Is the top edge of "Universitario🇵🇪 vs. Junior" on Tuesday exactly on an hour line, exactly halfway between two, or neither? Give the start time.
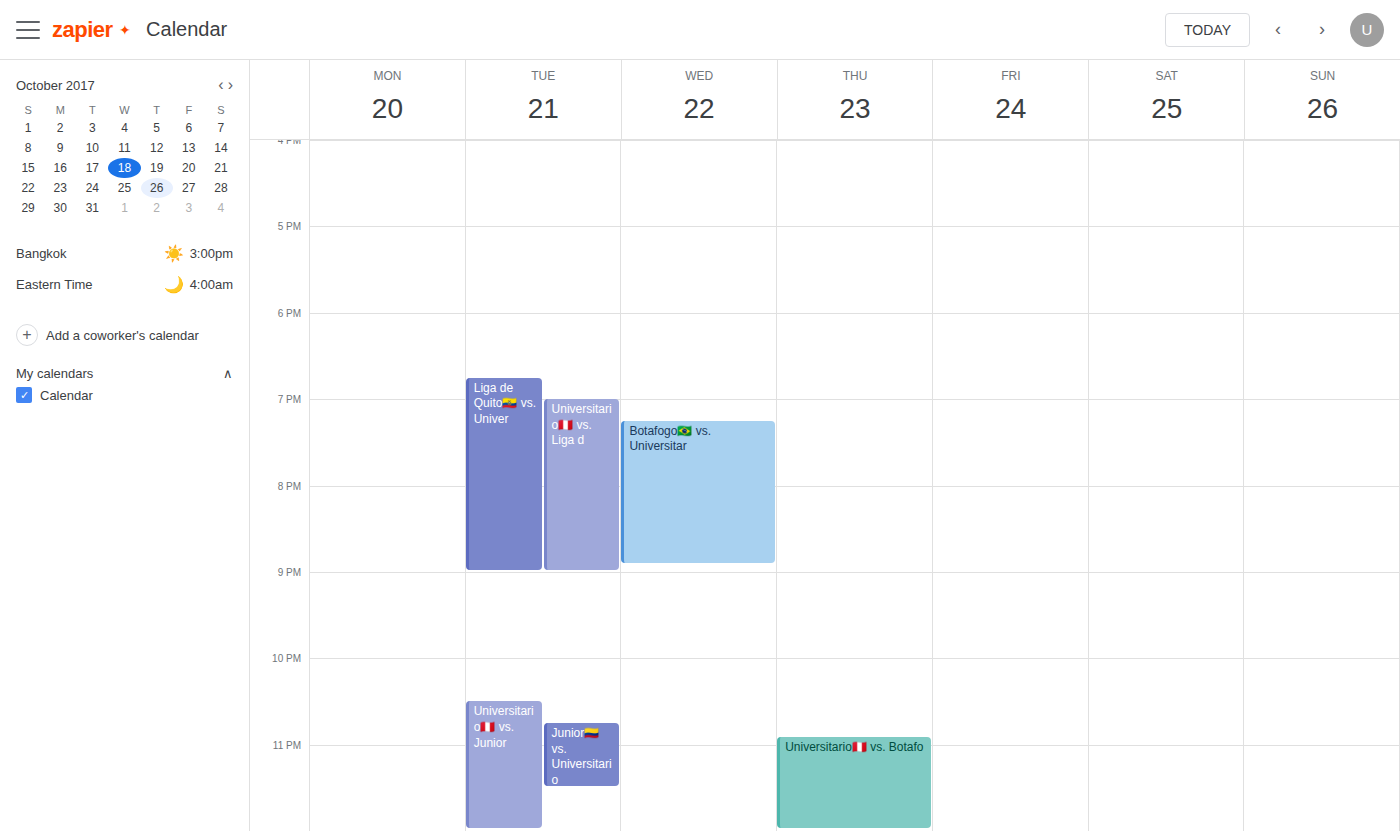
22:30 -- halfway between the 22:00 and 23:00 lines.